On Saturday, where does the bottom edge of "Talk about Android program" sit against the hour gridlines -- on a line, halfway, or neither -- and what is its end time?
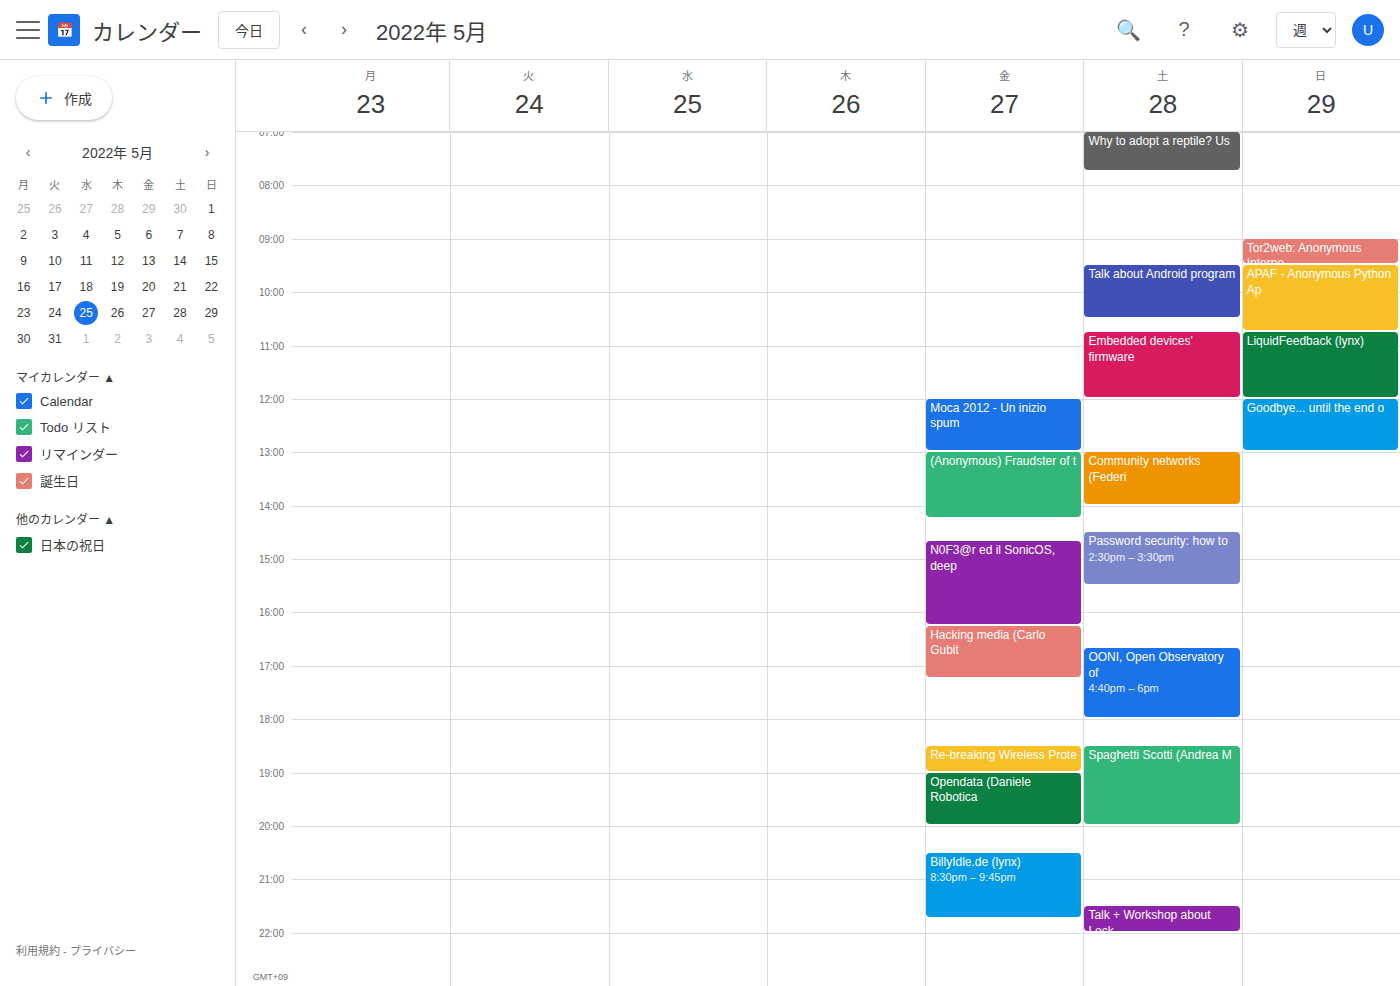
10:30 AM -- halfway between the 10 AM and 11 AM lines.